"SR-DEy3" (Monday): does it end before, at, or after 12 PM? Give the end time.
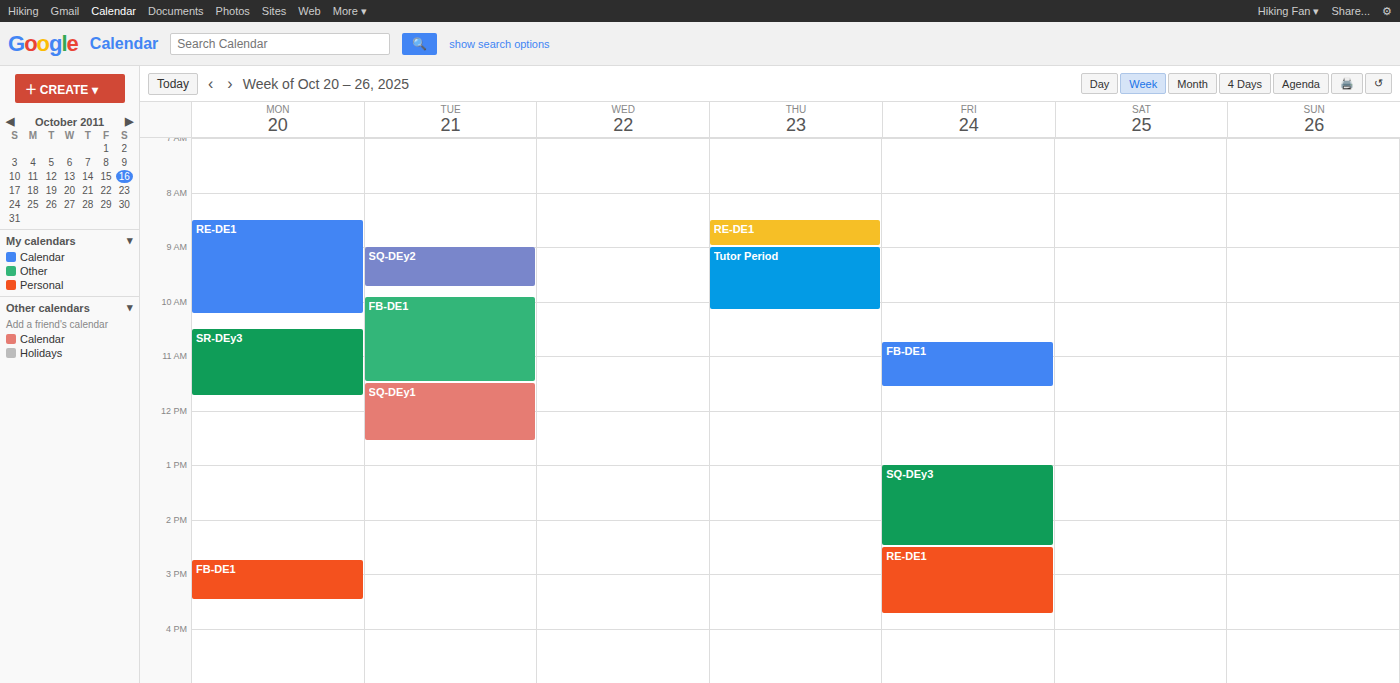
11:45 AM -- before 12 PM, 15 minutes above the 12 PM line.